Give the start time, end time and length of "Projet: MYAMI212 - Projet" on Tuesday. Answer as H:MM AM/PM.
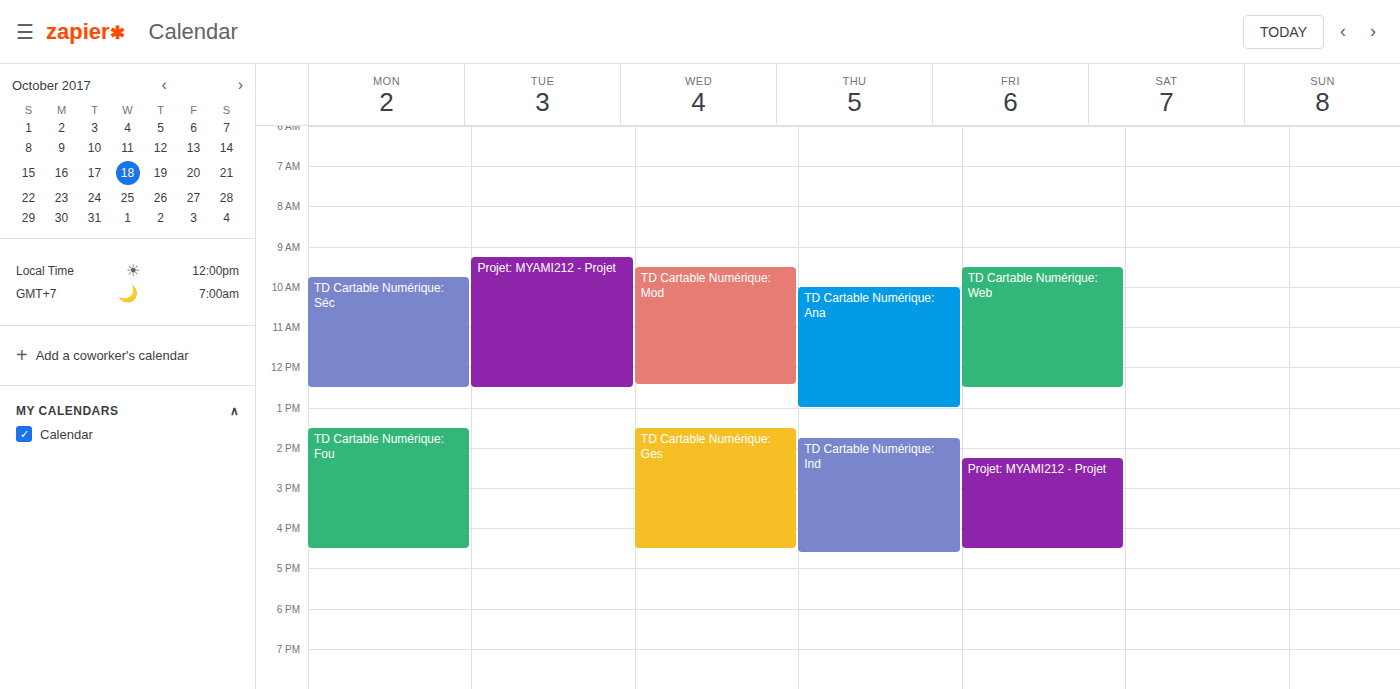
9:15 AM to 12:30 PM, 3 hours 15 minutes